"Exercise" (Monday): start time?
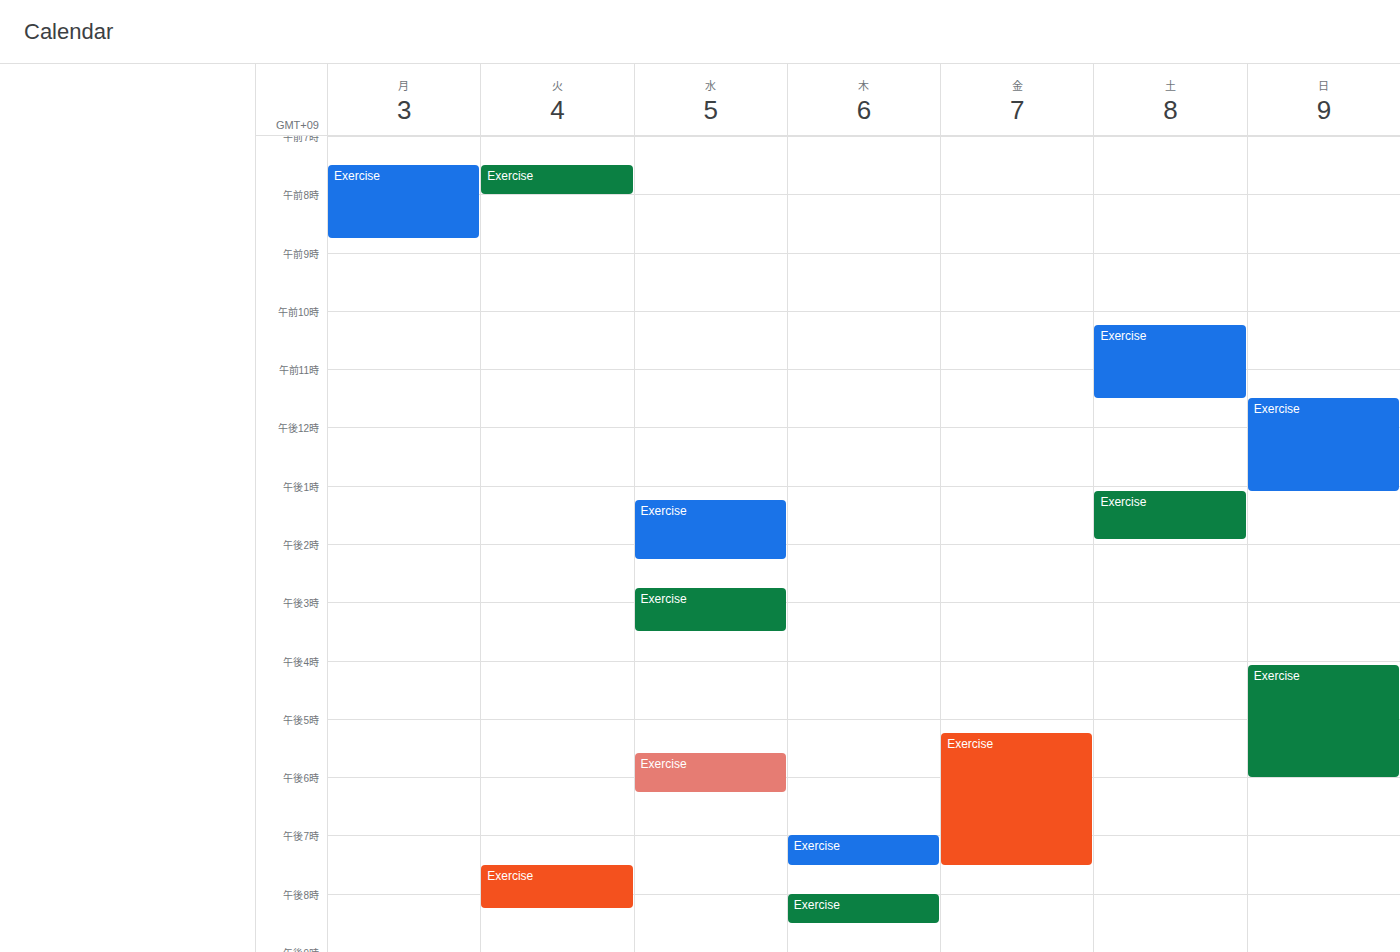
7:30 AM